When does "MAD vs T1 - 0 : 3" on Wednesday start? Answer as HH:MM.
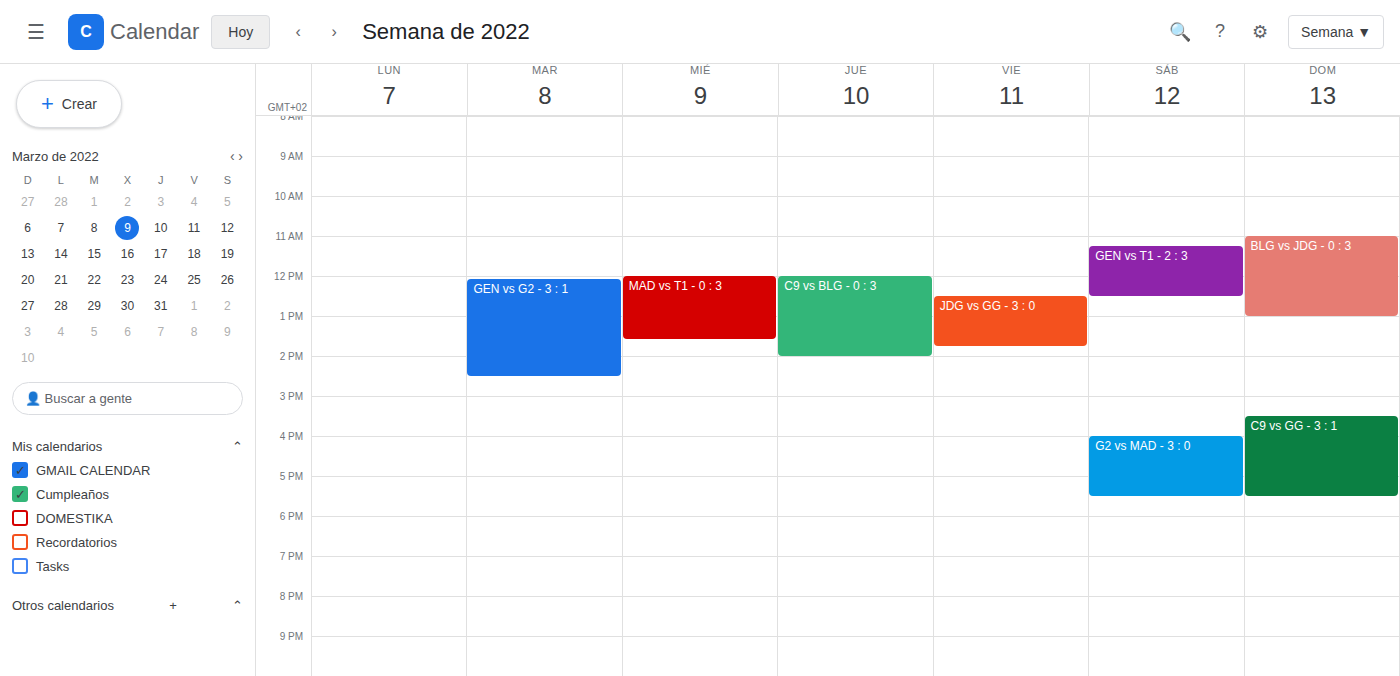
12:00